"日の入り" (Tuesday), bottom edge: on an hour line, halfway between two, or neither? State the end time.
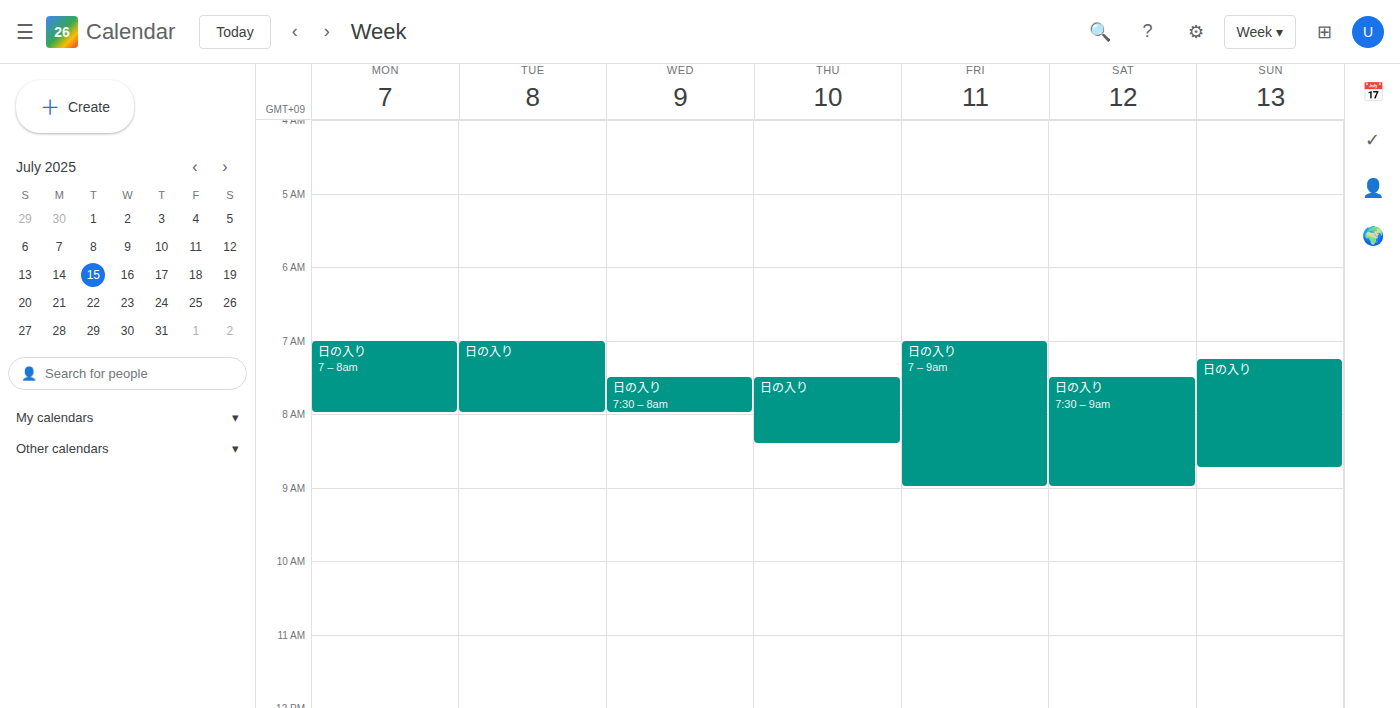
8:00 AM -- exactly on the 8 AM line.